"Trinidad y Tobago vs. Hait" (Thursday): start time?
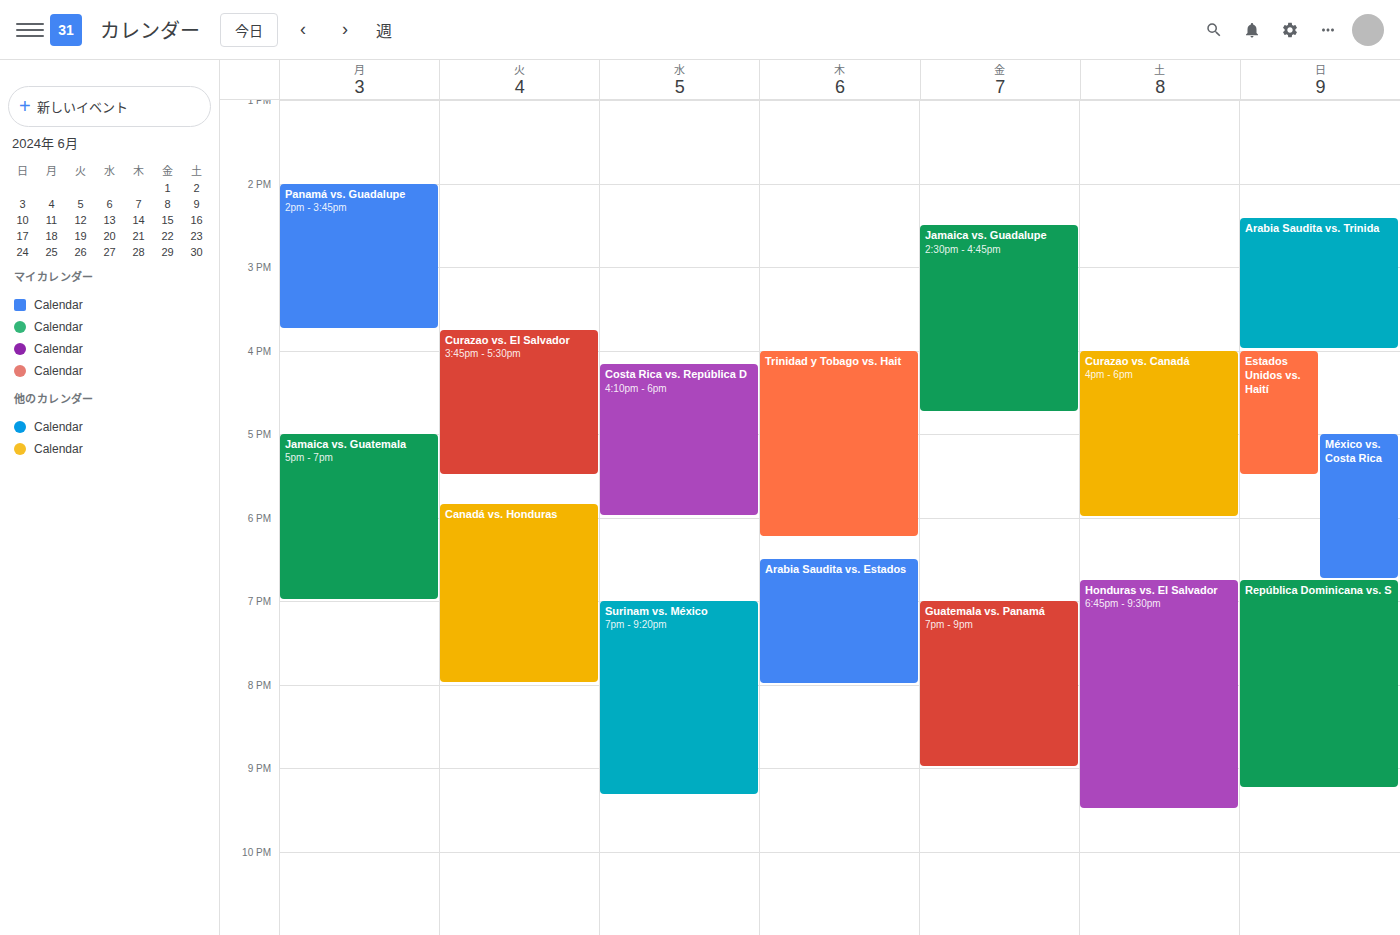
4:00 PM